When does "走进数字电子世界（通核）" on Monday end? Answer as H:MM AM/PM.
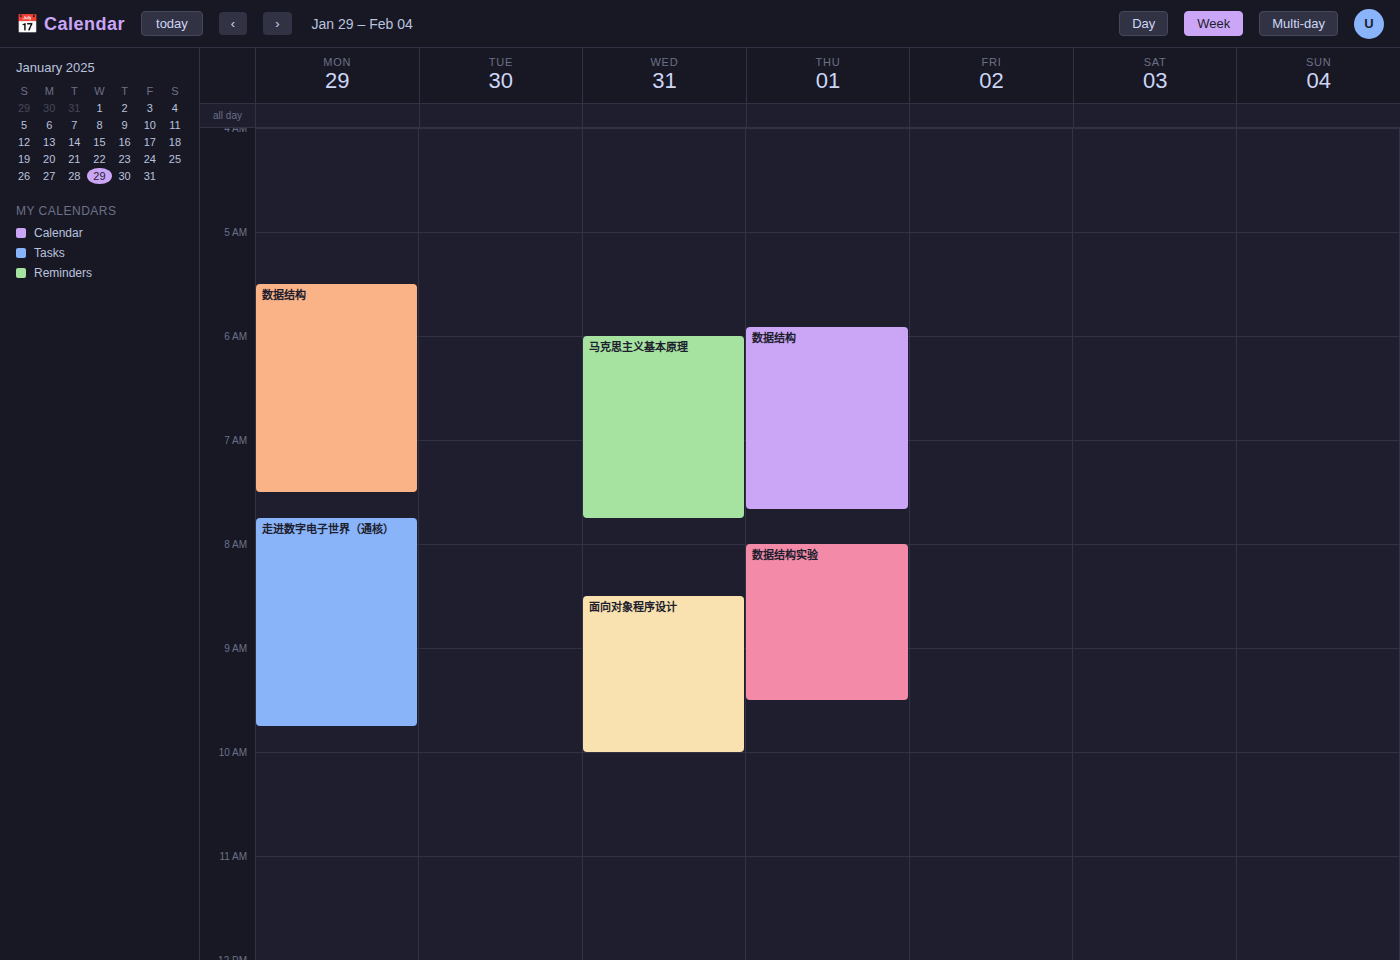
9:45 AM